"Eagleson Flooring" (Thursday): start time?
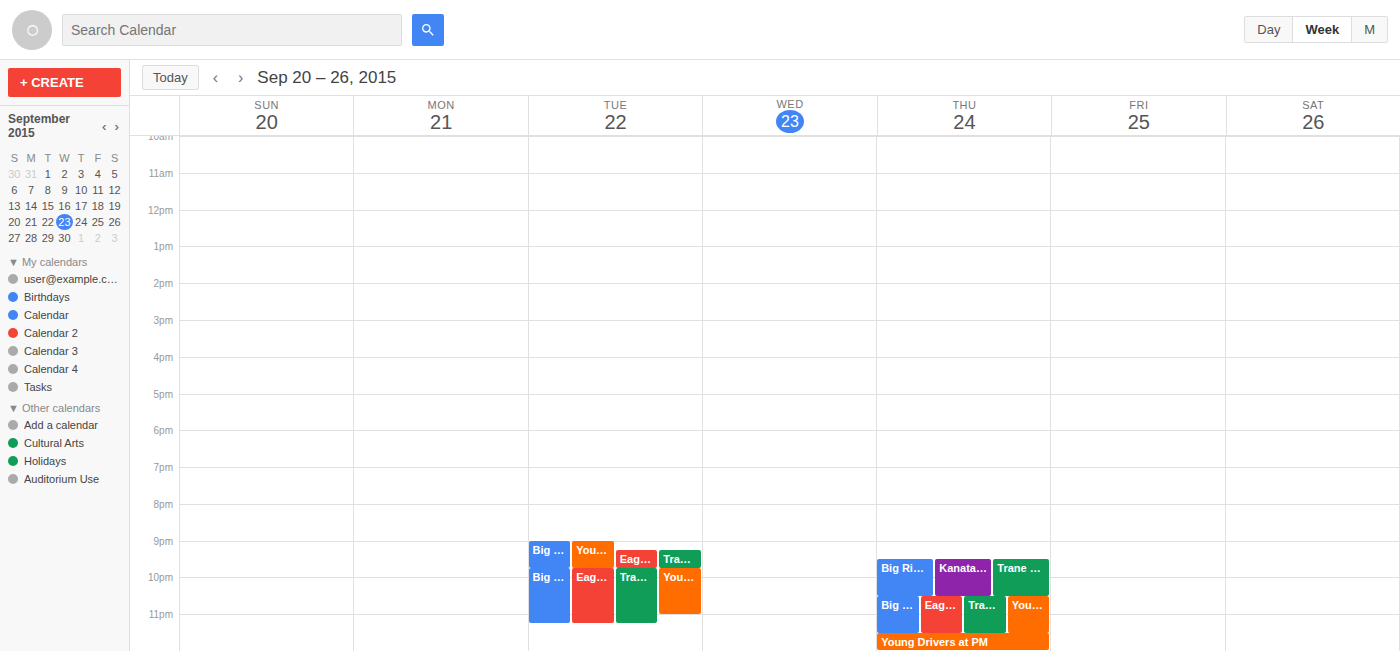
10:30 PM